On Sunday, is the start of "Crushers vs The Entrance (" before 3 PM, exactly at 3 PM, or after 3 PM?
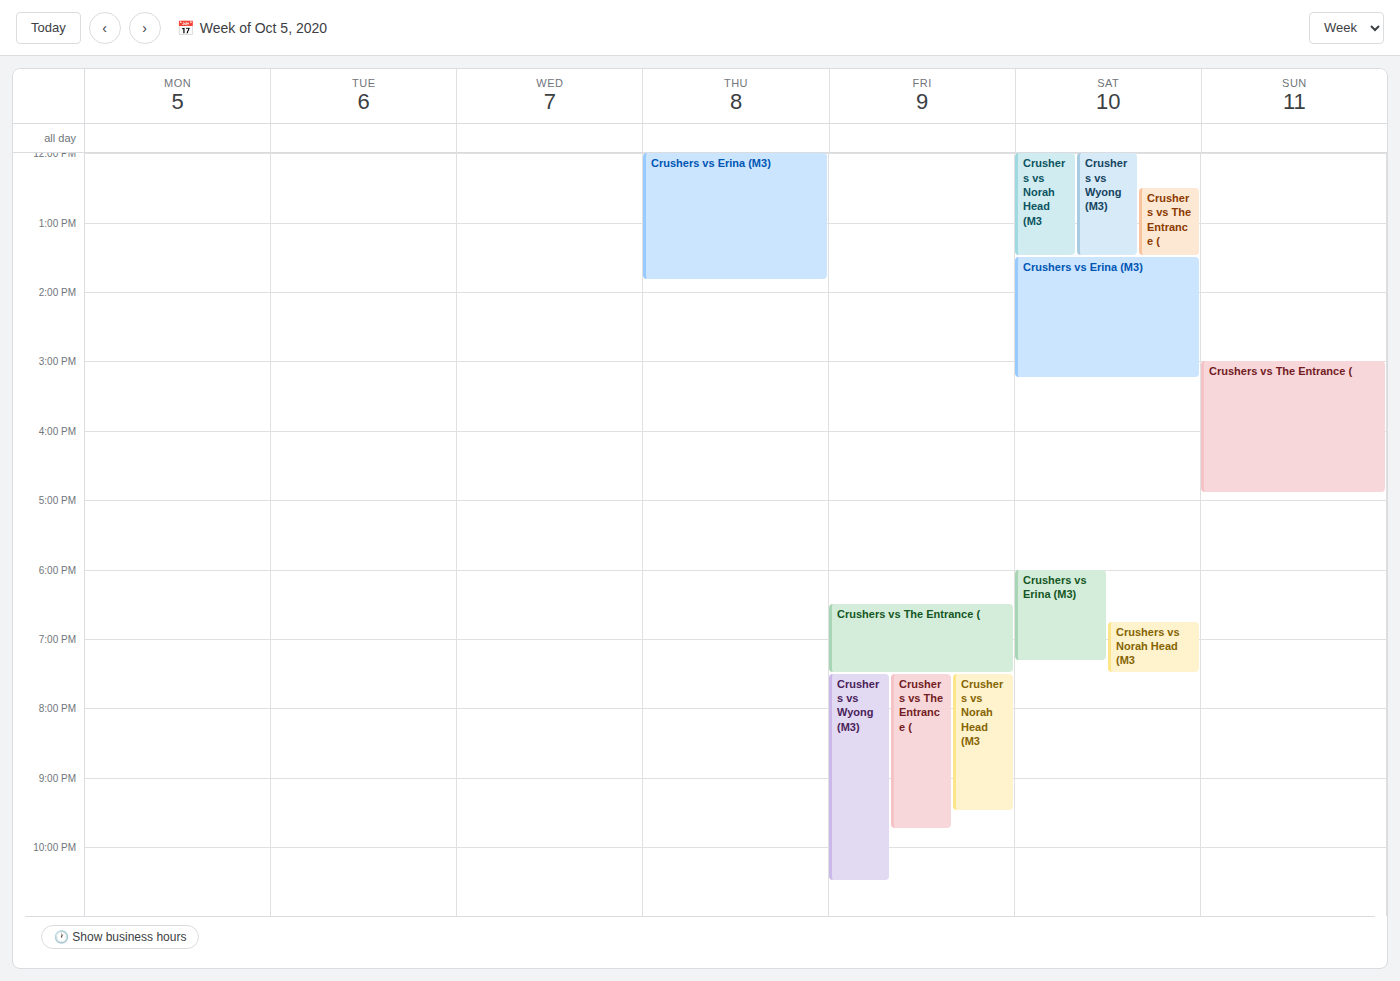
3:00 PM -- exactly at 3 PM, on the 3 PM line.